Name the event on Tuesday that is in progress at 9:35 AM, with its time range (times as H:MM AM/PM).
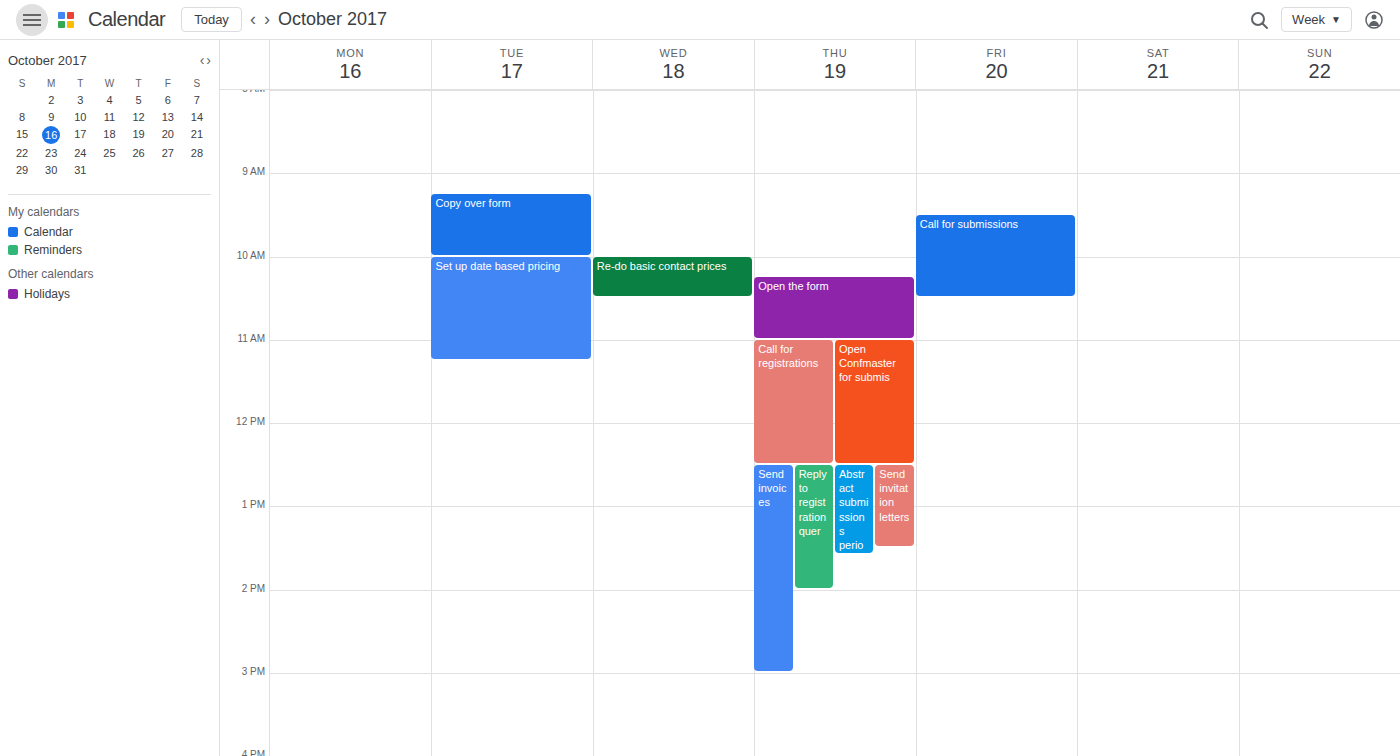
"Copy over form", 9:15 AM to 10:00 AM